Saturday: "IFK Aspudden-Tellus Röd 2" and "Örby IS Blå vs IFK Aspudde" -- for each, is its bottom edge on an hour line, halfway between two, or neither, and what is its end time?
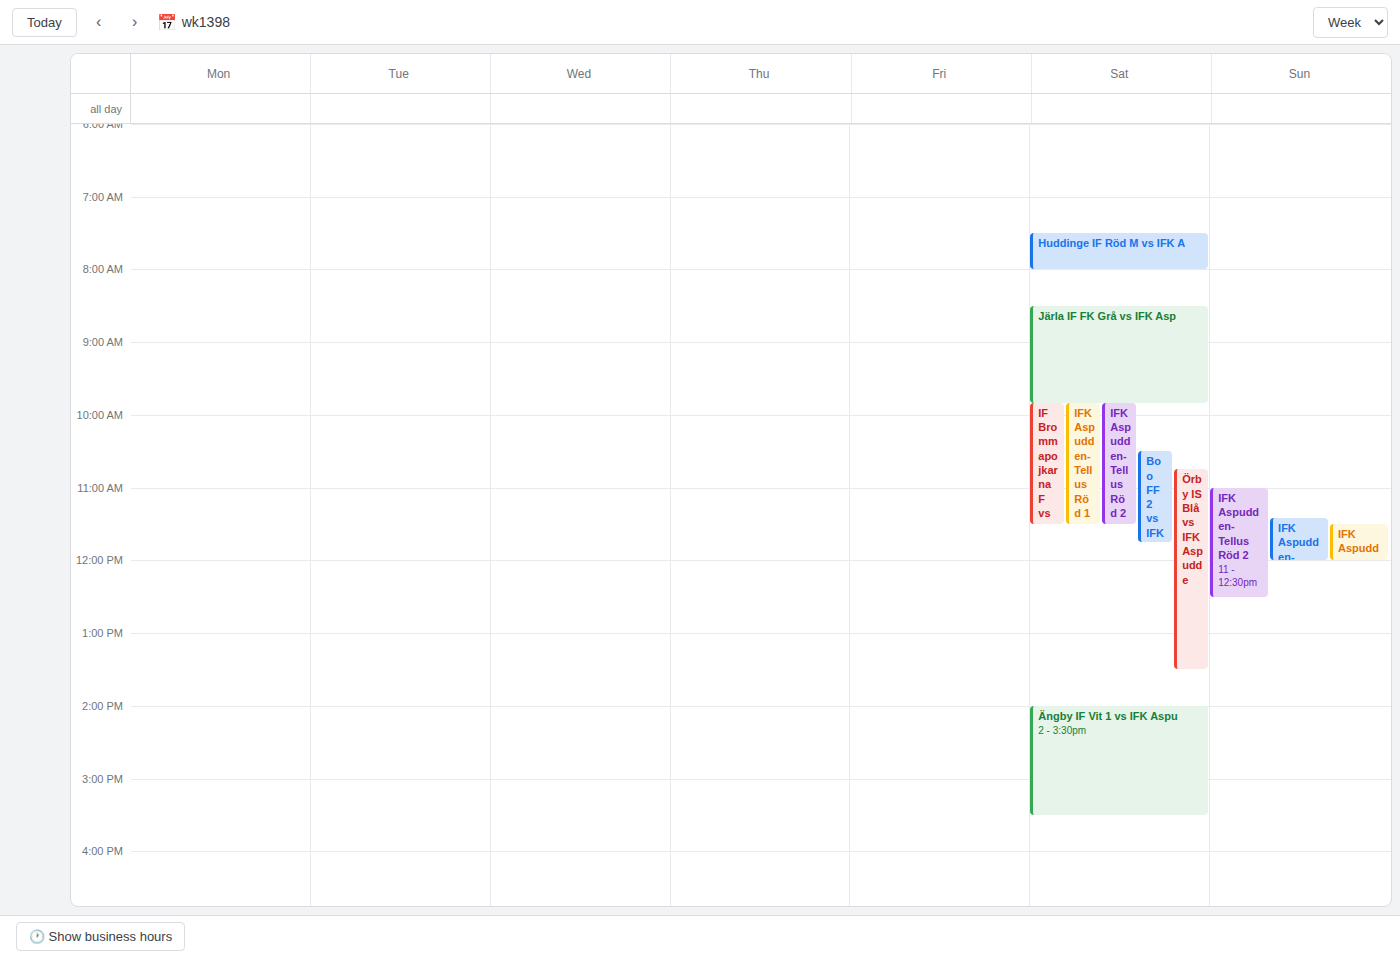
"IFK Aspudden-Tellus Röd 2": 11:30 AM, halfway between the 11 AM and 12 PM lines. "Örby IS Blå vs IFK Aspudde": 1:30 PM, halfway between the 1 PM and 2 PM lines.